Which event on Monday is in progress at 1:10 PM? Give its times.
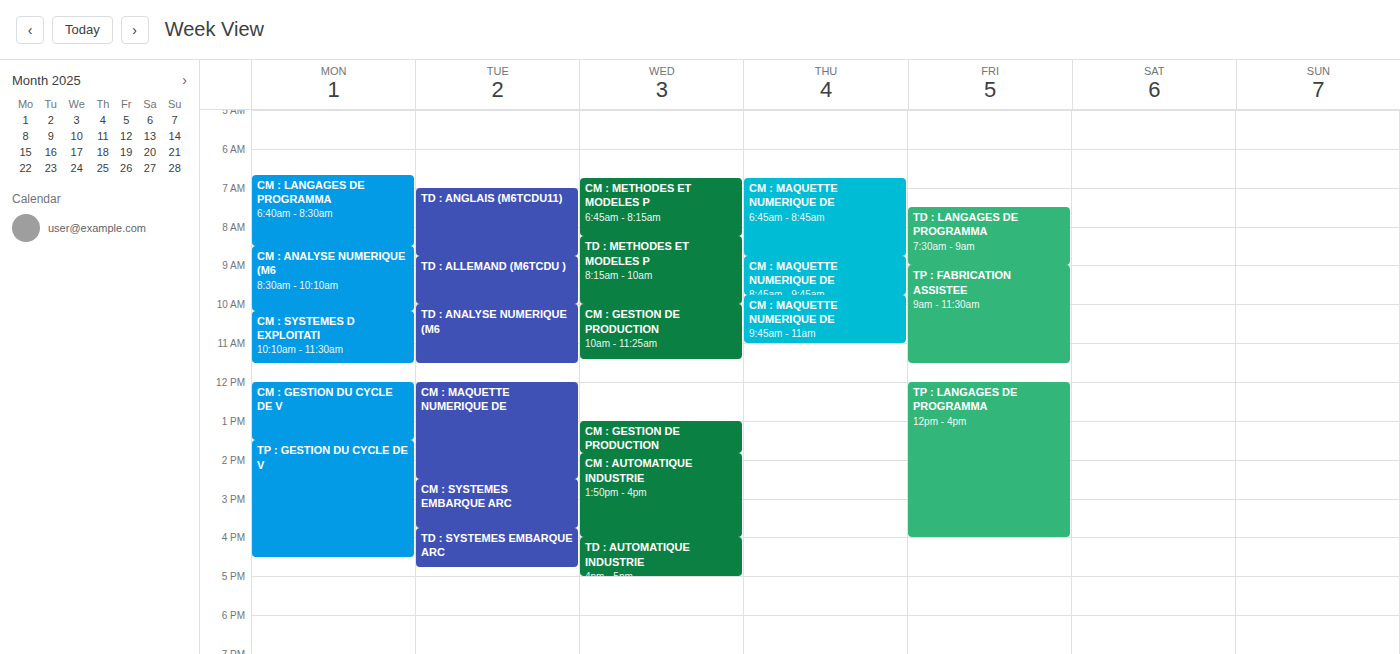
"CM : GESTION DU CYCLE DE V", 12:00 PM to 1:30 PM